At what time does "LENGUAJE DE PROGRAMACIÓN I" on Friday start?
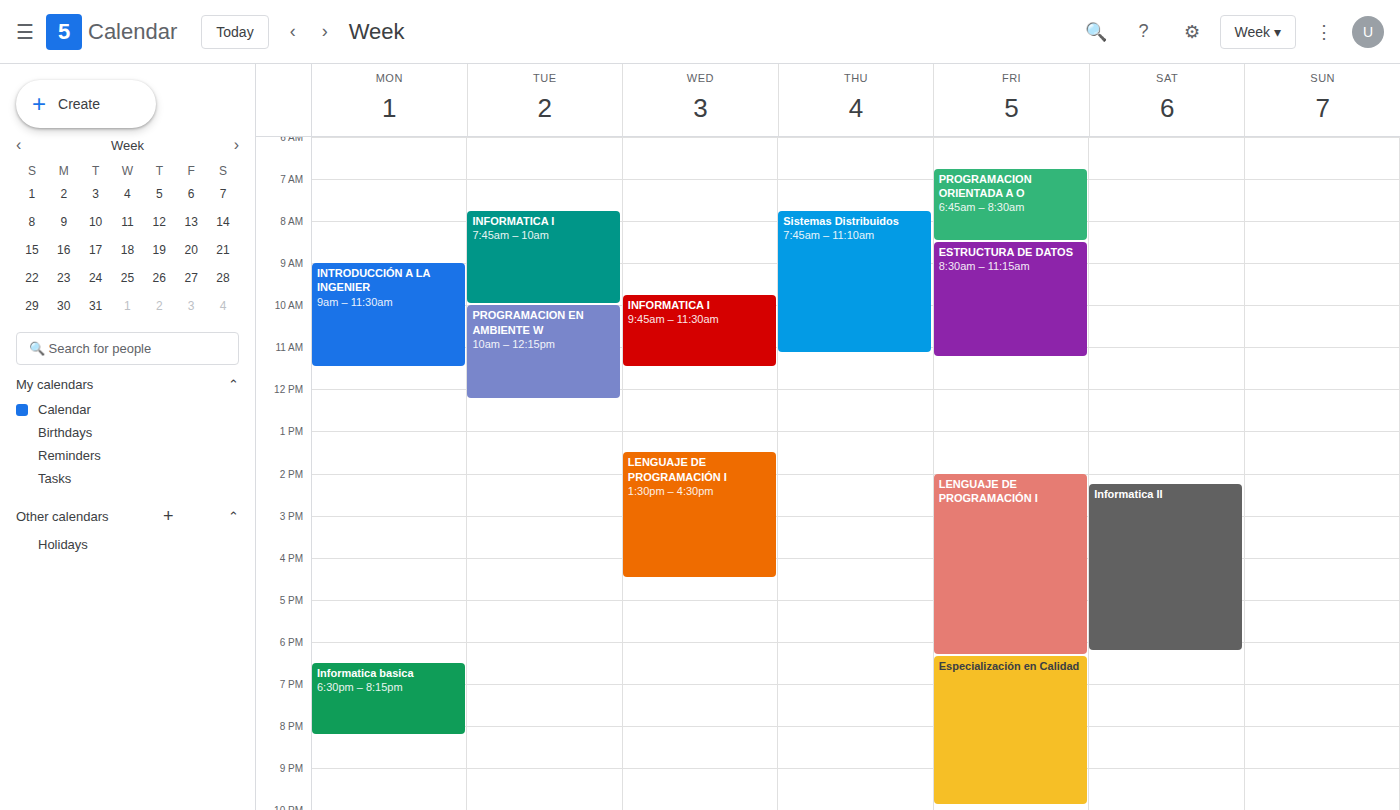
2:00 PM